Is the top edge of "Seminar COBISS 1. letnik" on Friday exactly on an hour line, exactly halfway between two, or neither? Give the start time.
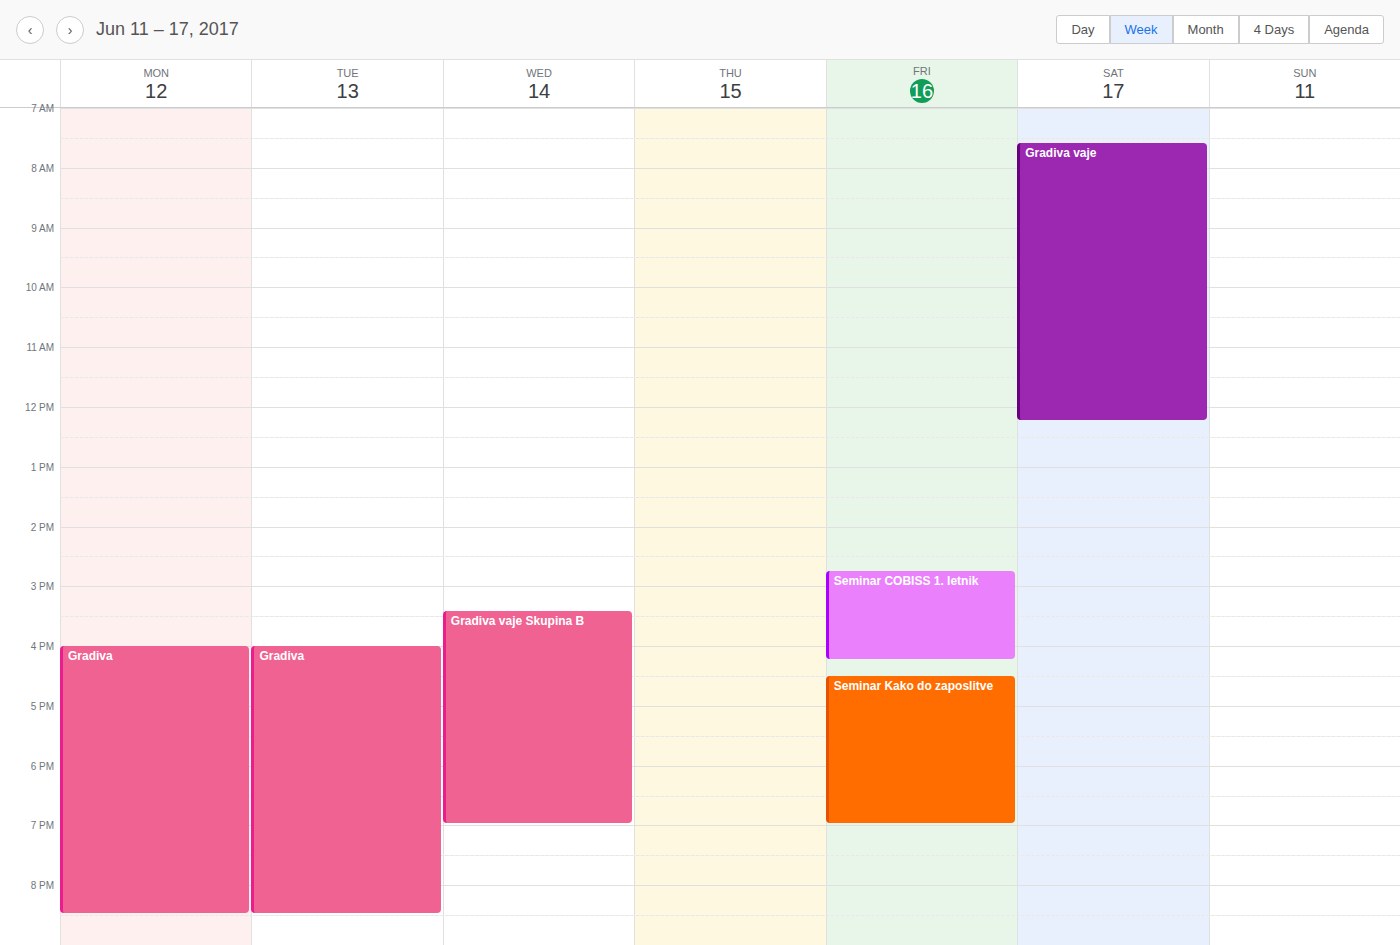
14:45 -- neither: three quarters of the way from the 14:00 line to the 15:00 line.